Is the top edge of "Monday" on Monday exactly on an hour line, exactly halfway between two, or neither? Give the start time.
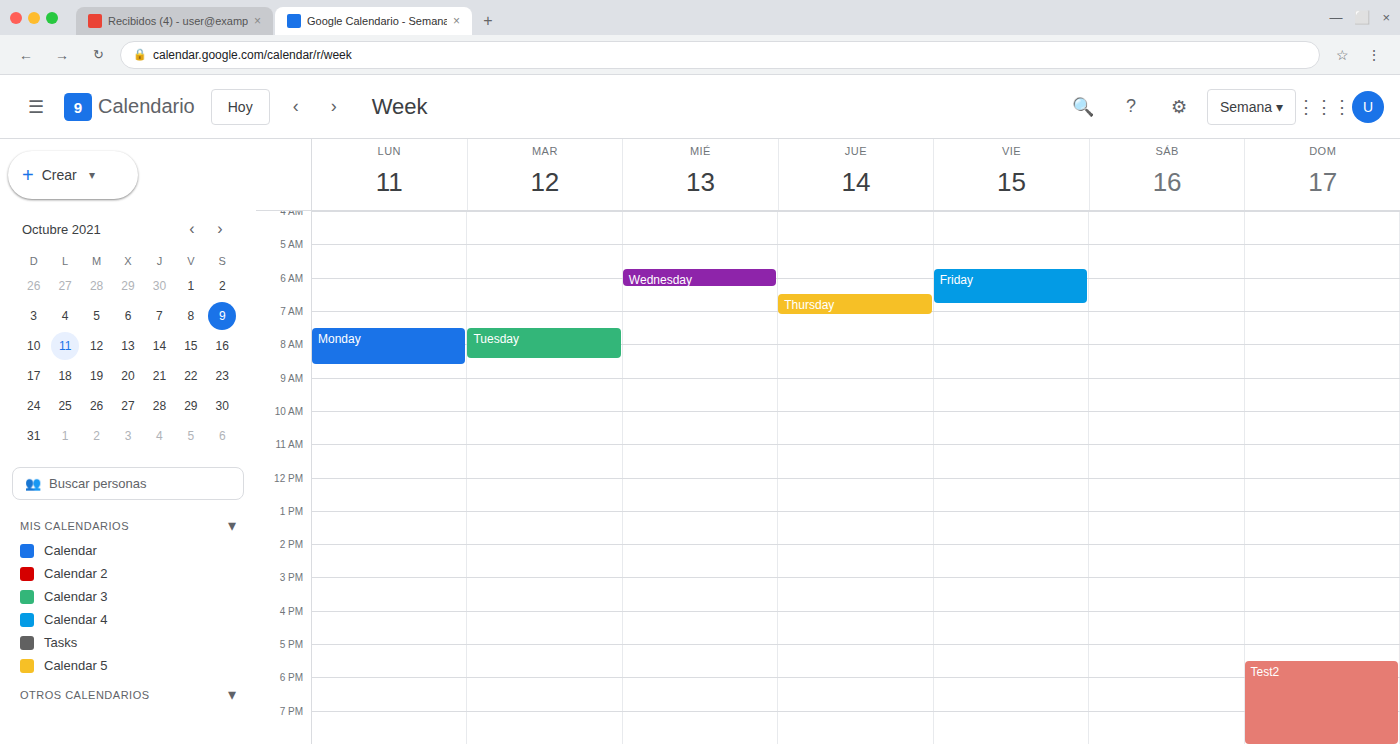
7:30 AM -- halfway between the 7 AM and 8 AM lines.